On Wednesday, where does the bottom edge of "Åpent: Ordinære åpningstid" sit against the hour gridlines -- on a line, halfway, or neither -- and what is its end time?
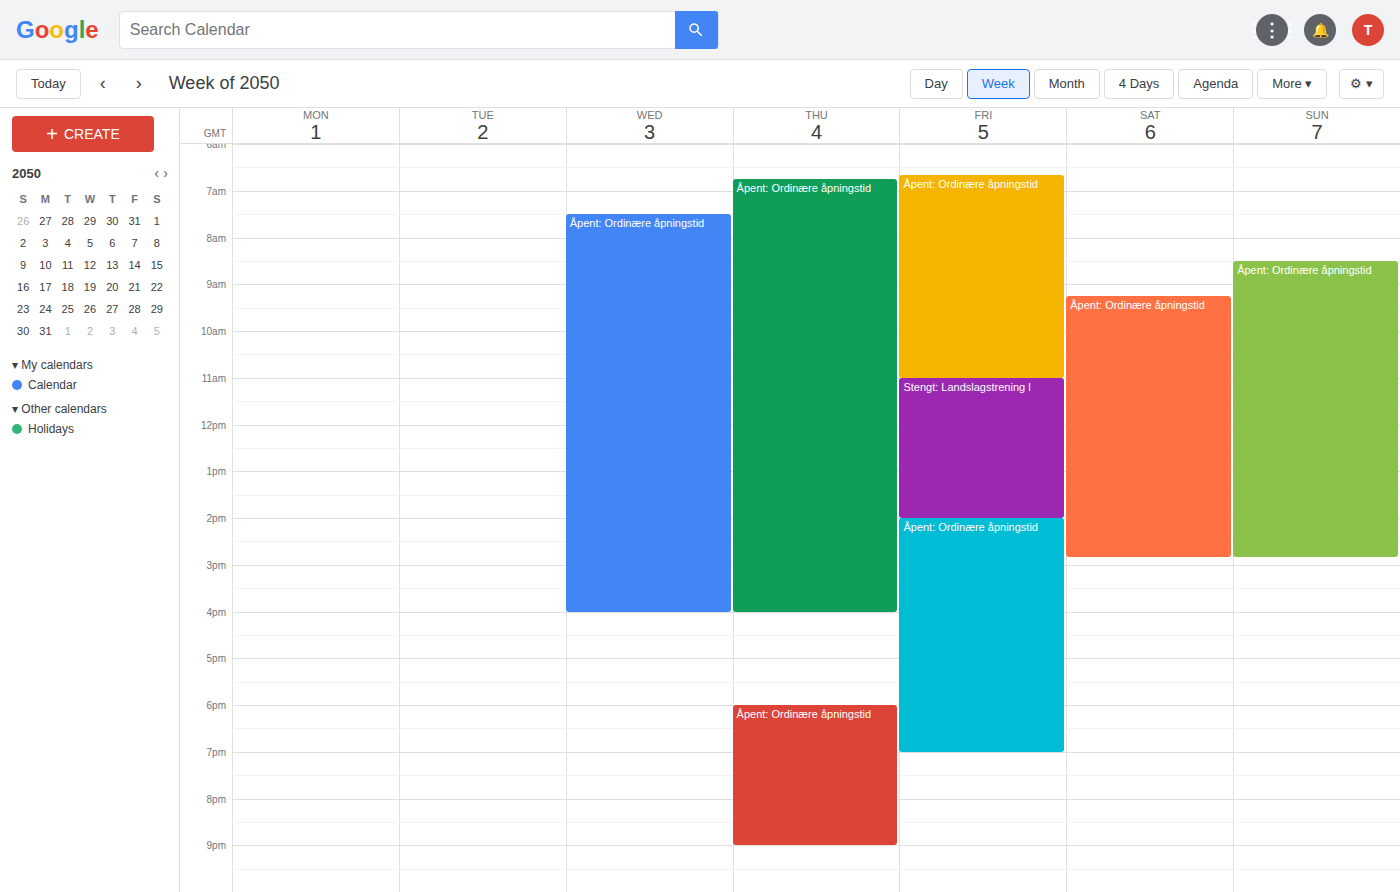
4:00 PM -- exactly on the 4 PM line.